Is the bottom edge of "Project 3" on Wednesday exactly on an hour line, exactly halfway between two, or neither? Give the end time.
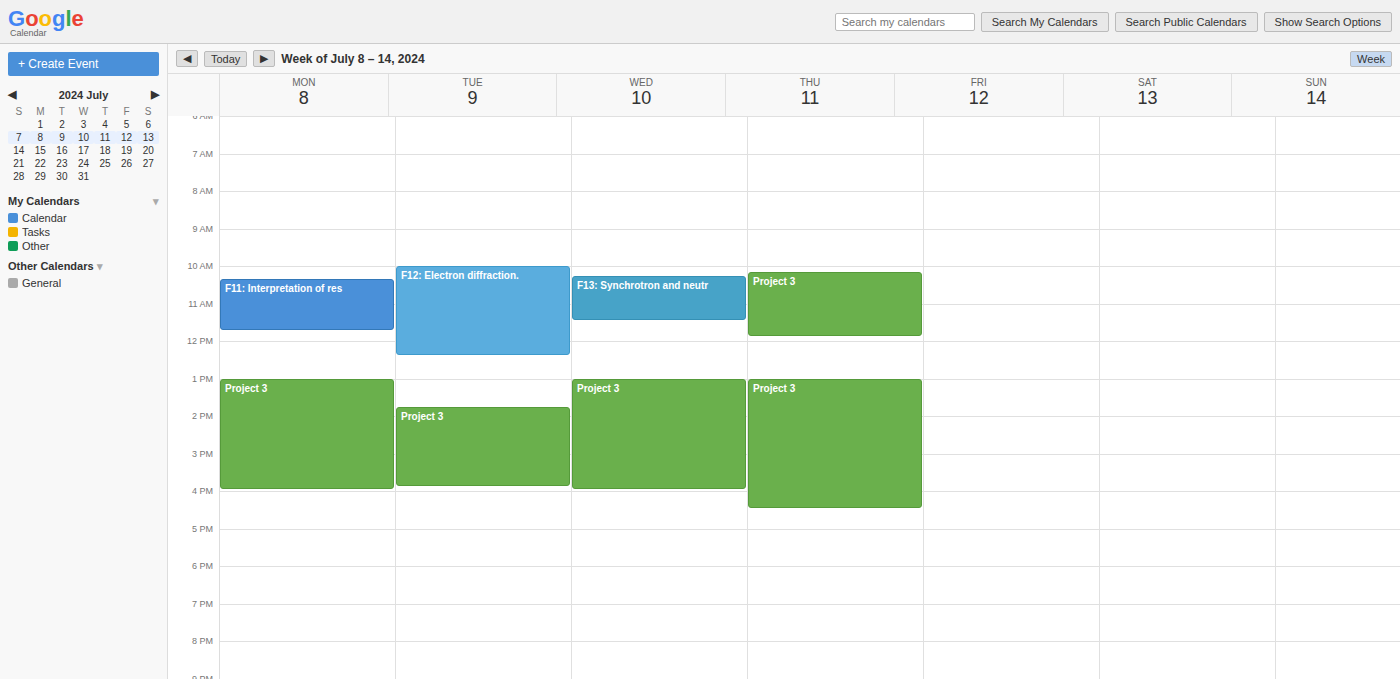
4:00 PM -- exactly on the 4 PM line.